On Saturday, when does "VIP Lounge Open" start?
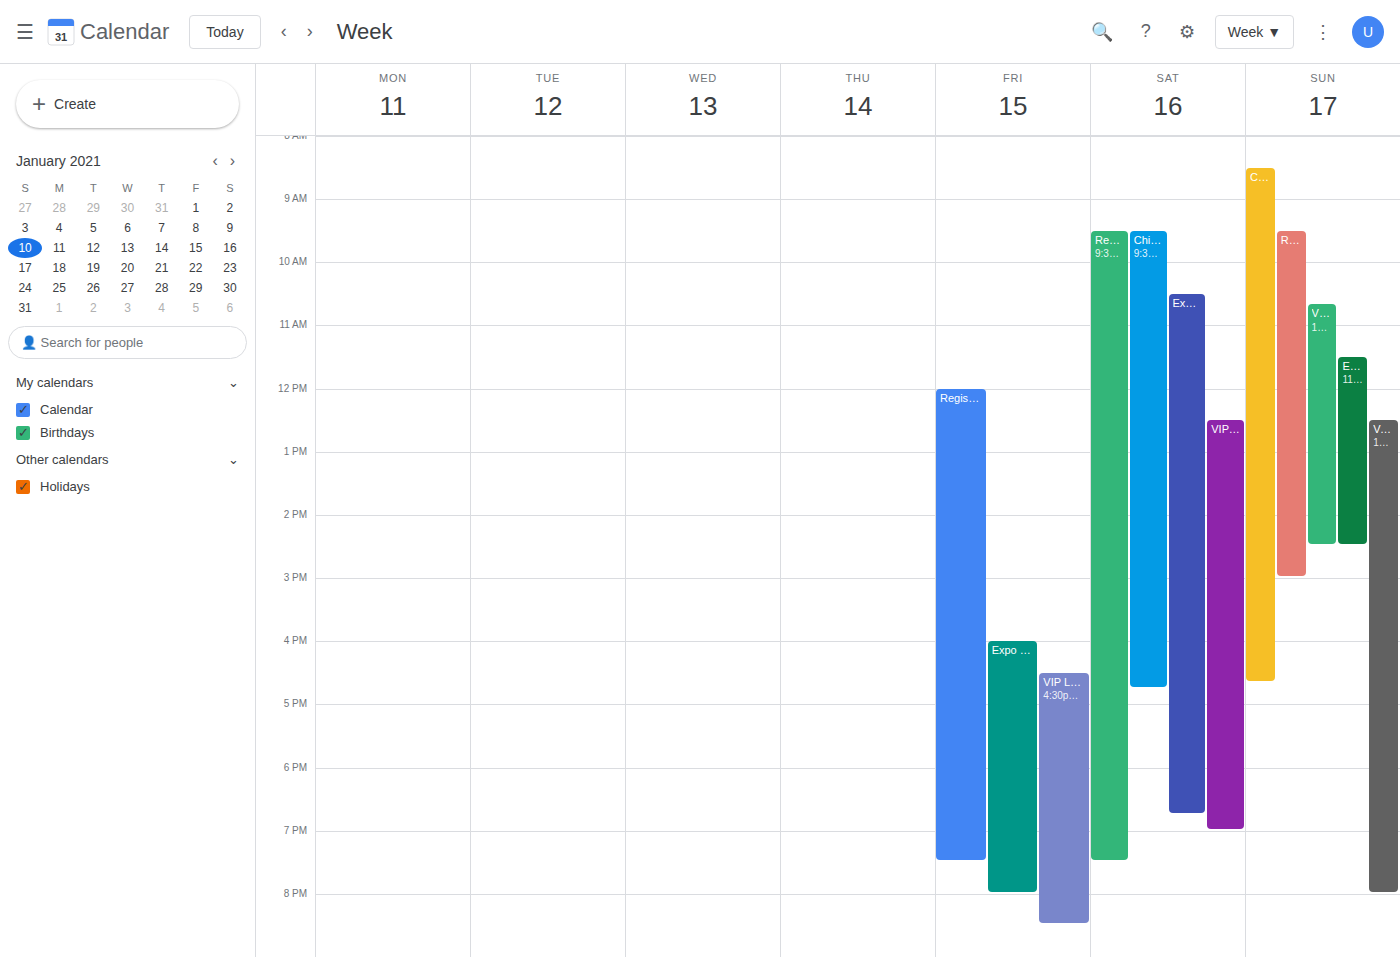
12:30 PM